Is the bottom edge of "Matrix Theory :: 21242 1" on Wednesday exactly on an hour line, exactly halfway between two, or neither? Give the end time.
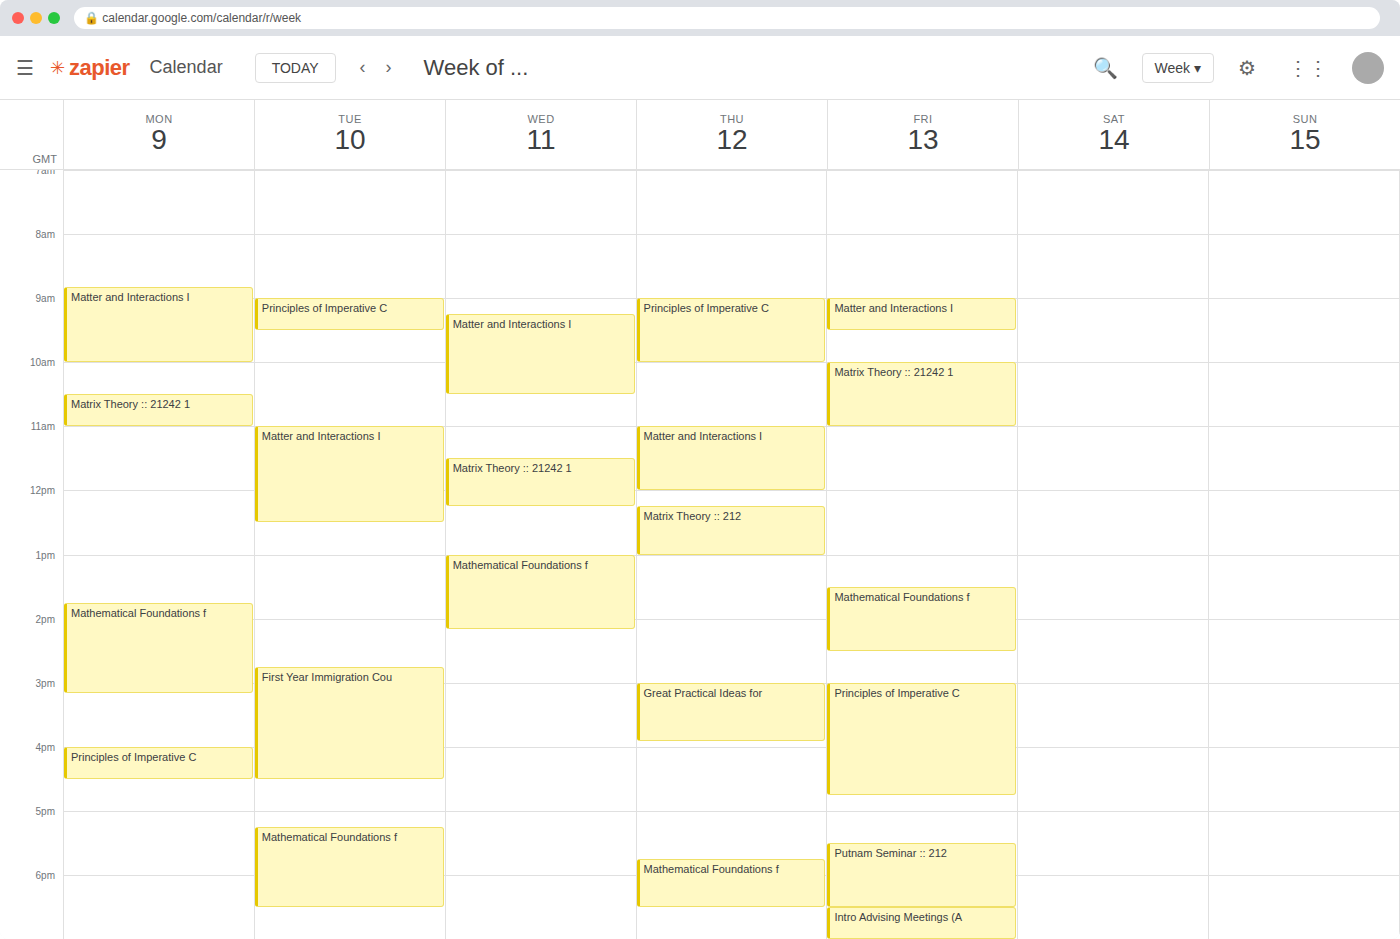
12:15 PM -- neither: a quarter of the way from the 12 PM line to the 1 PM line.